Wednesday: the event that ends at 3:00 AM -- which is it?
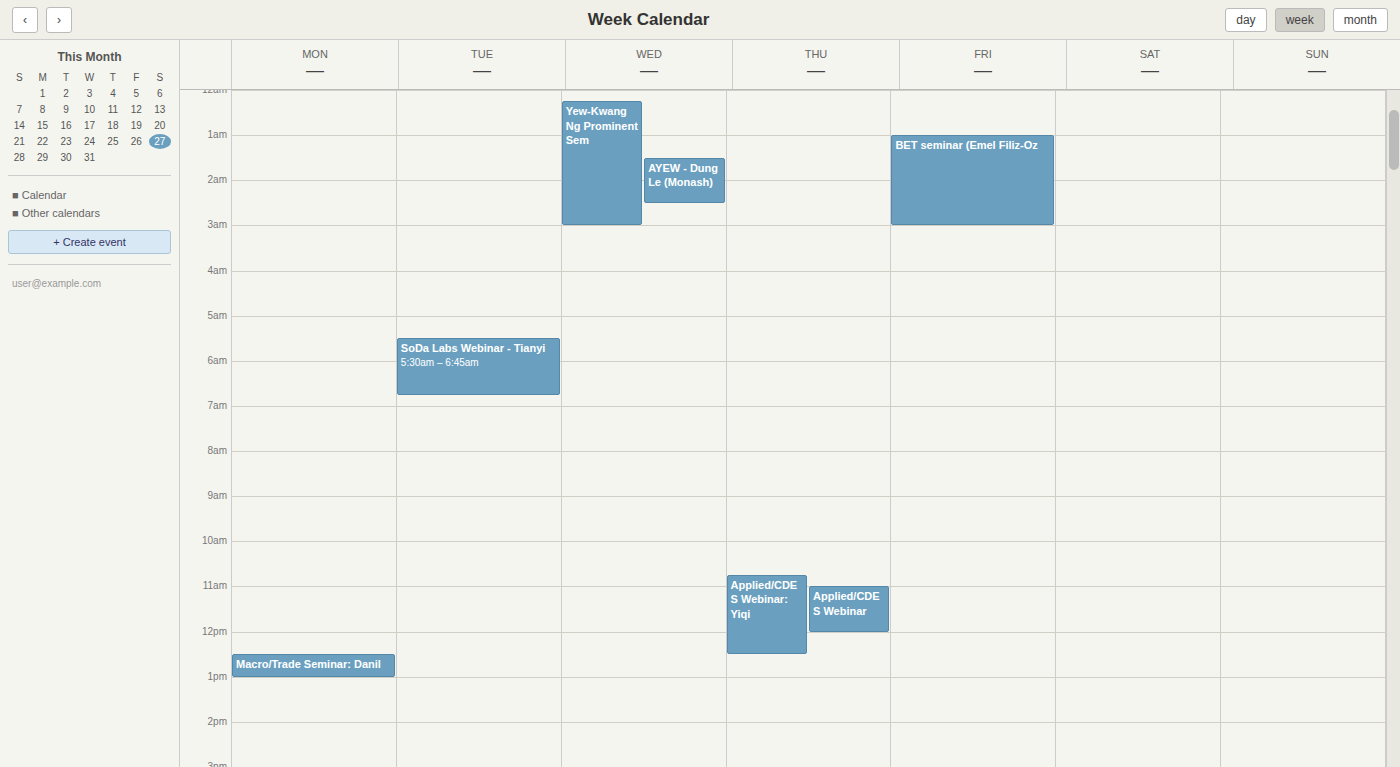
"Yew-Kwang Ng Prominent Sem"